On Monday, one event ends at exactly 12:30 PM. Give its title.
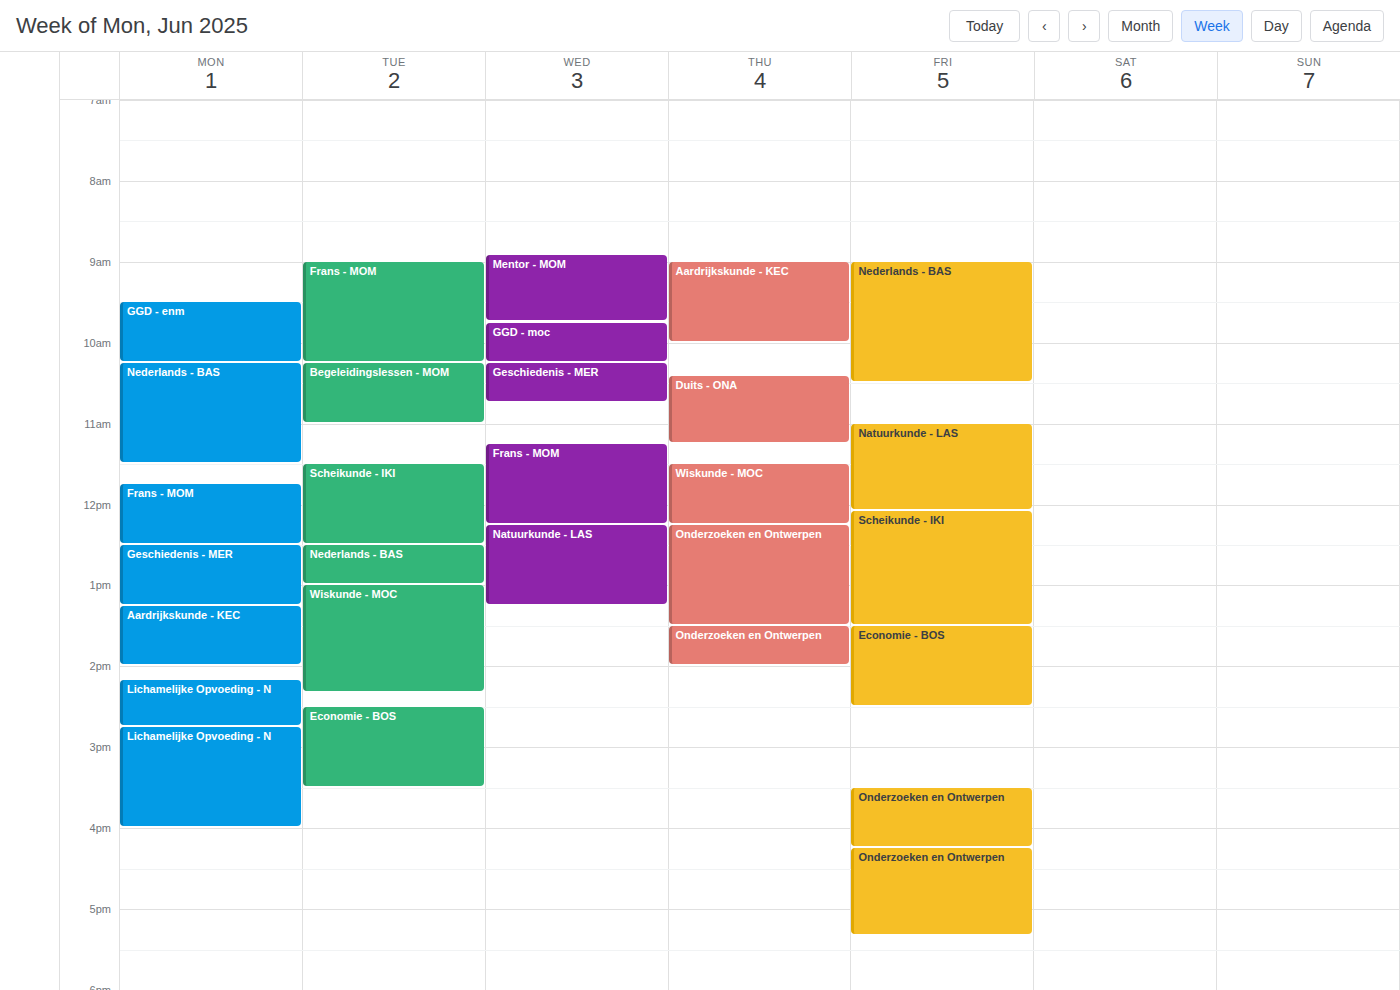
"Frans - MOM"